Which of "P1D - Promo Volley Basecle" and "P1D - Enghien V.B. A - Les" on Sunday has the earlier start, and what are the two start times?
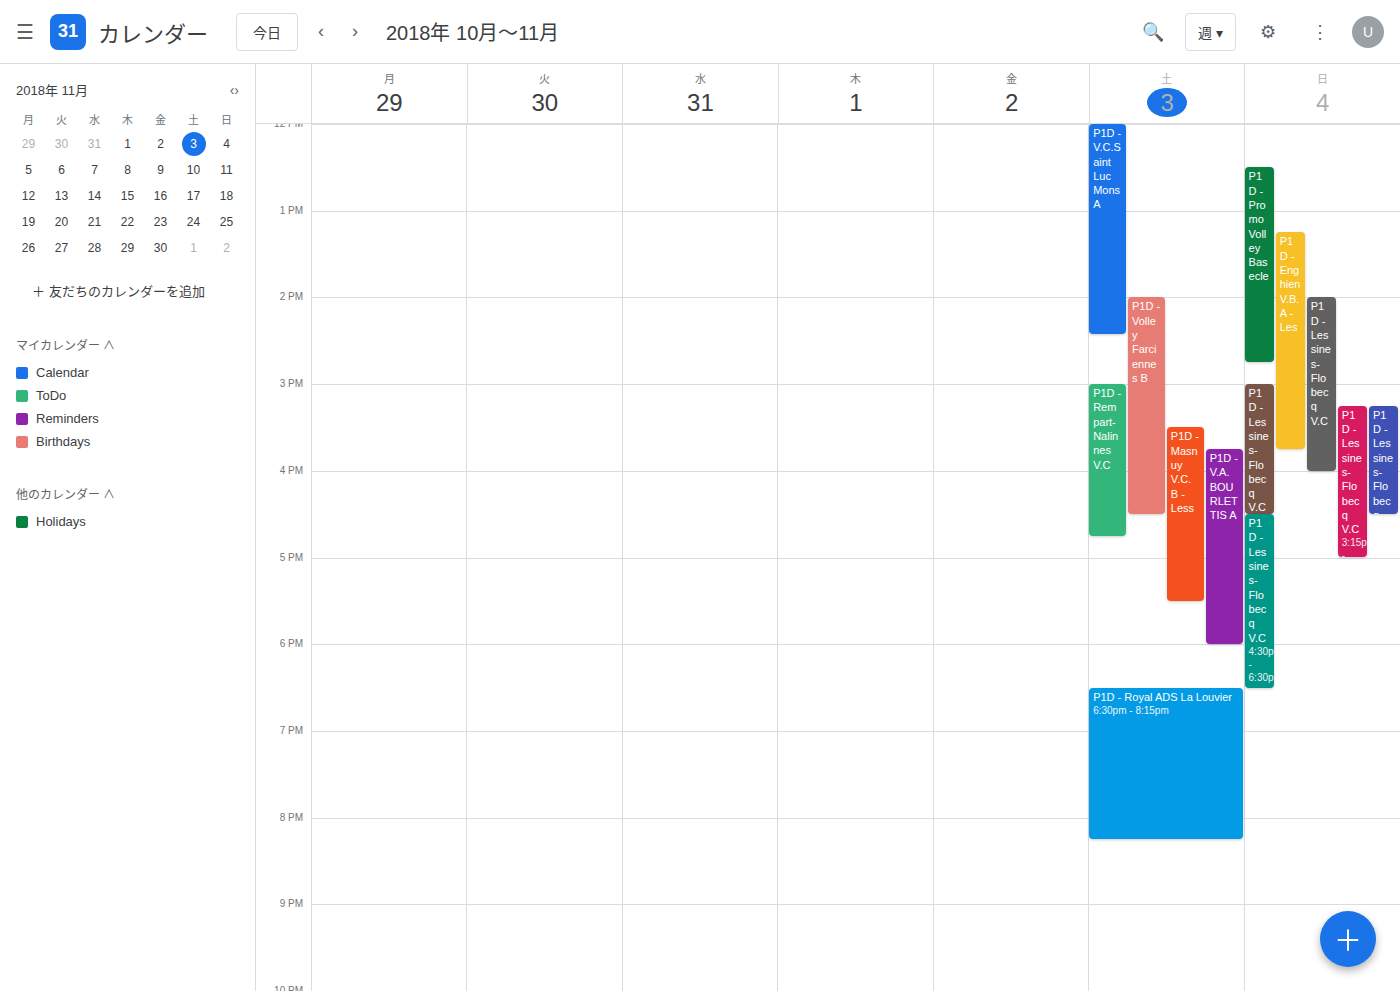
"P1D - Promo Volley Basecle" 12:30 PM; "P1D - Enghien V.B. A - Les" 1:15 PM.